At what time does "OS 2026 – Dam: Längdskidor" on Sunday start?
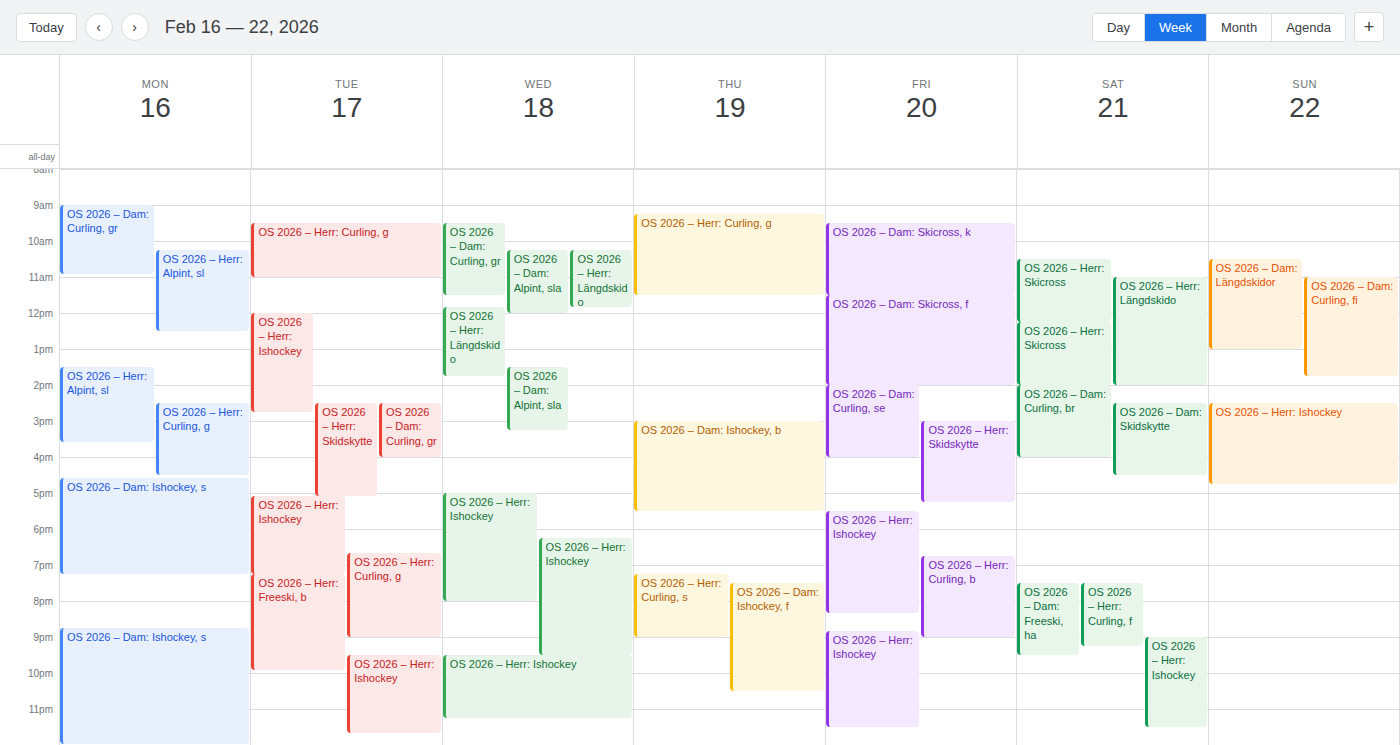
10:30 AM